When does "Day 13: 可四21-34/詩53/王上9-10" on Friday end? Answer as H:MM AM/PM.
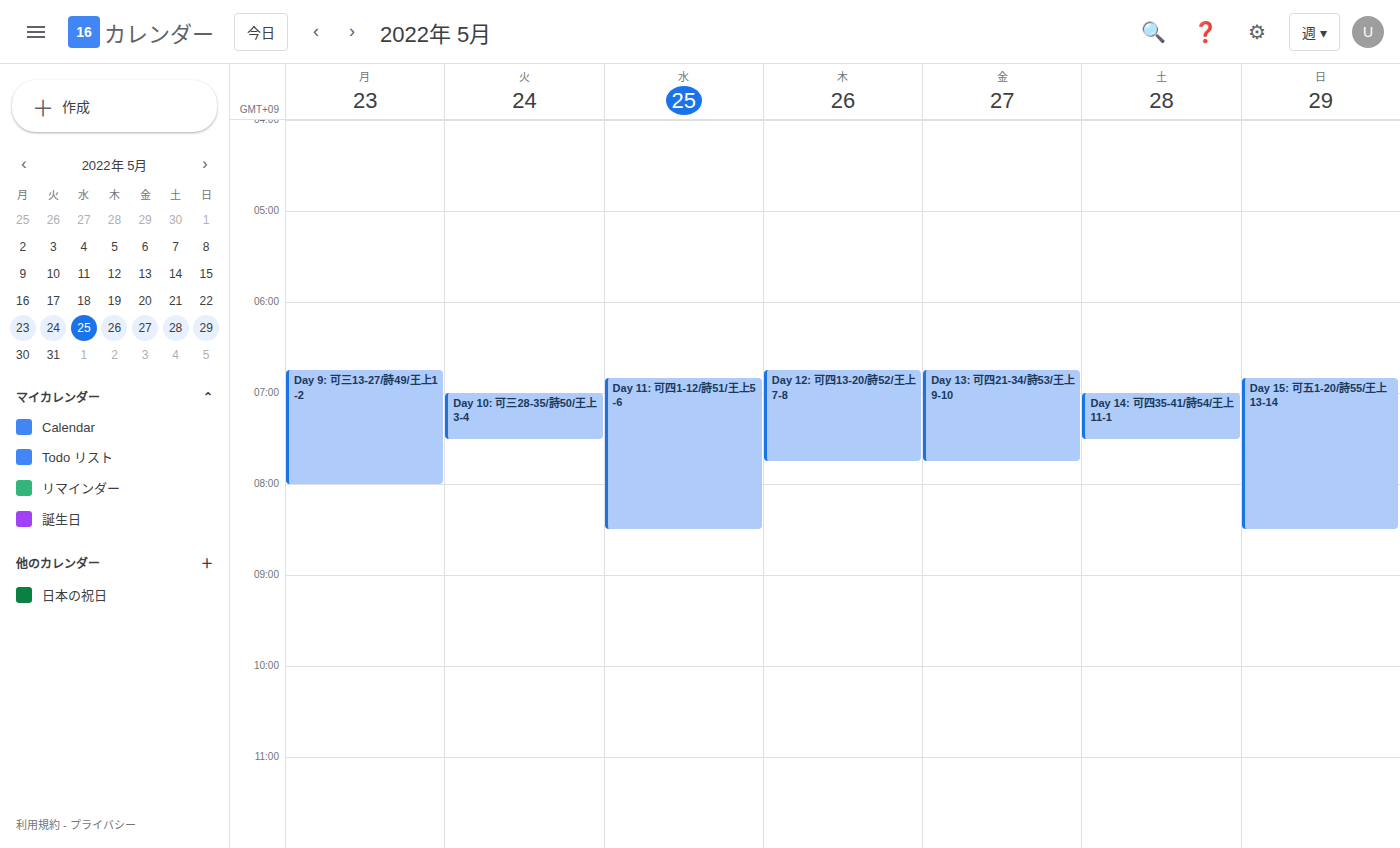
7:45 AM